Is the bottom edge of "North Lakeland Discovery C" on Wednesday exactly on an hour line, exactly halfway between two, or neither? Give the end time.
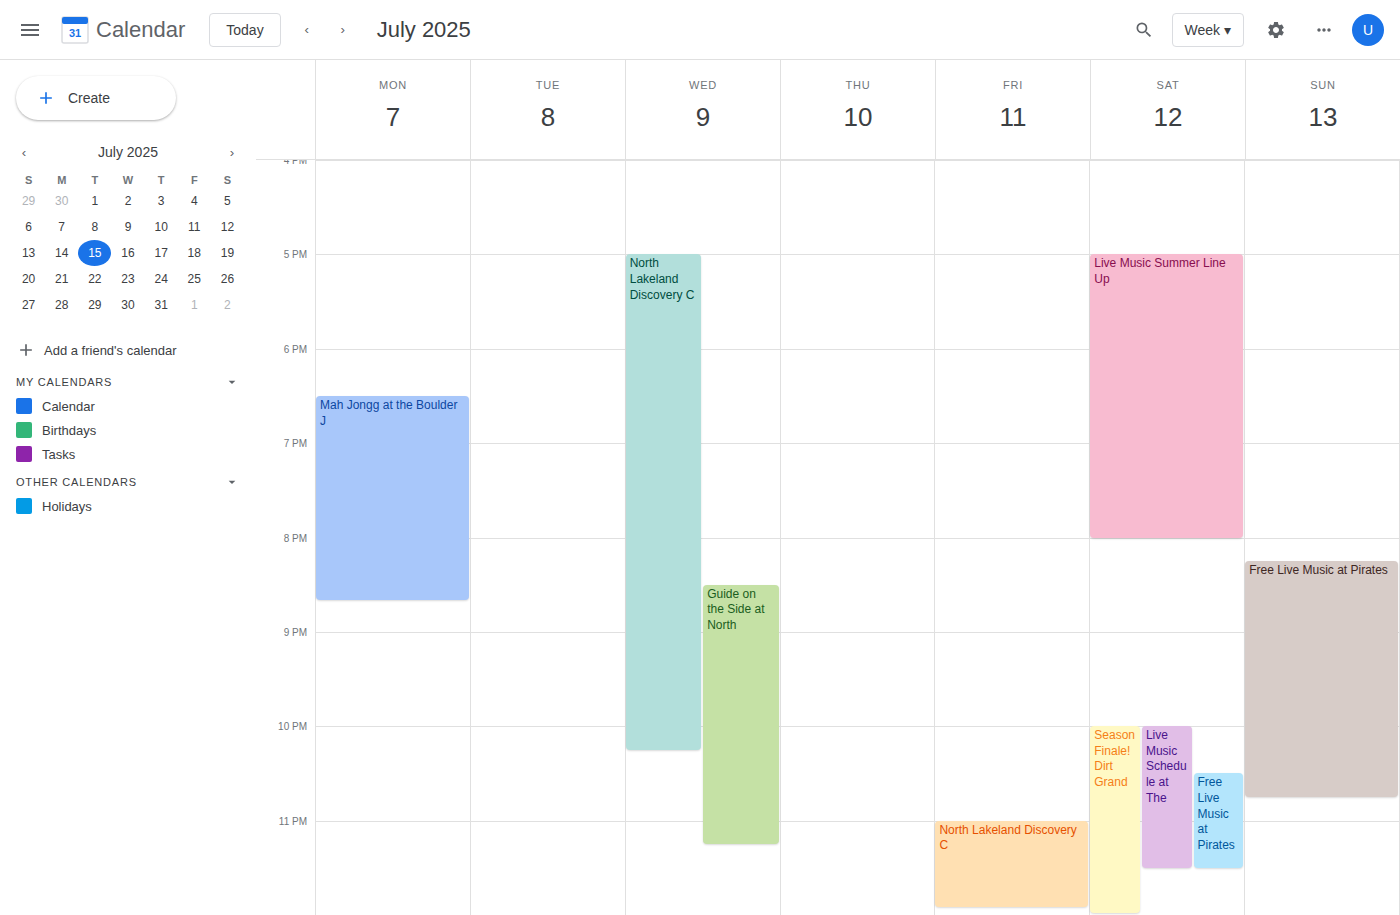
10:15 PM -- neither: a quarter of the way from the 10 PM line to the 11 PM line.